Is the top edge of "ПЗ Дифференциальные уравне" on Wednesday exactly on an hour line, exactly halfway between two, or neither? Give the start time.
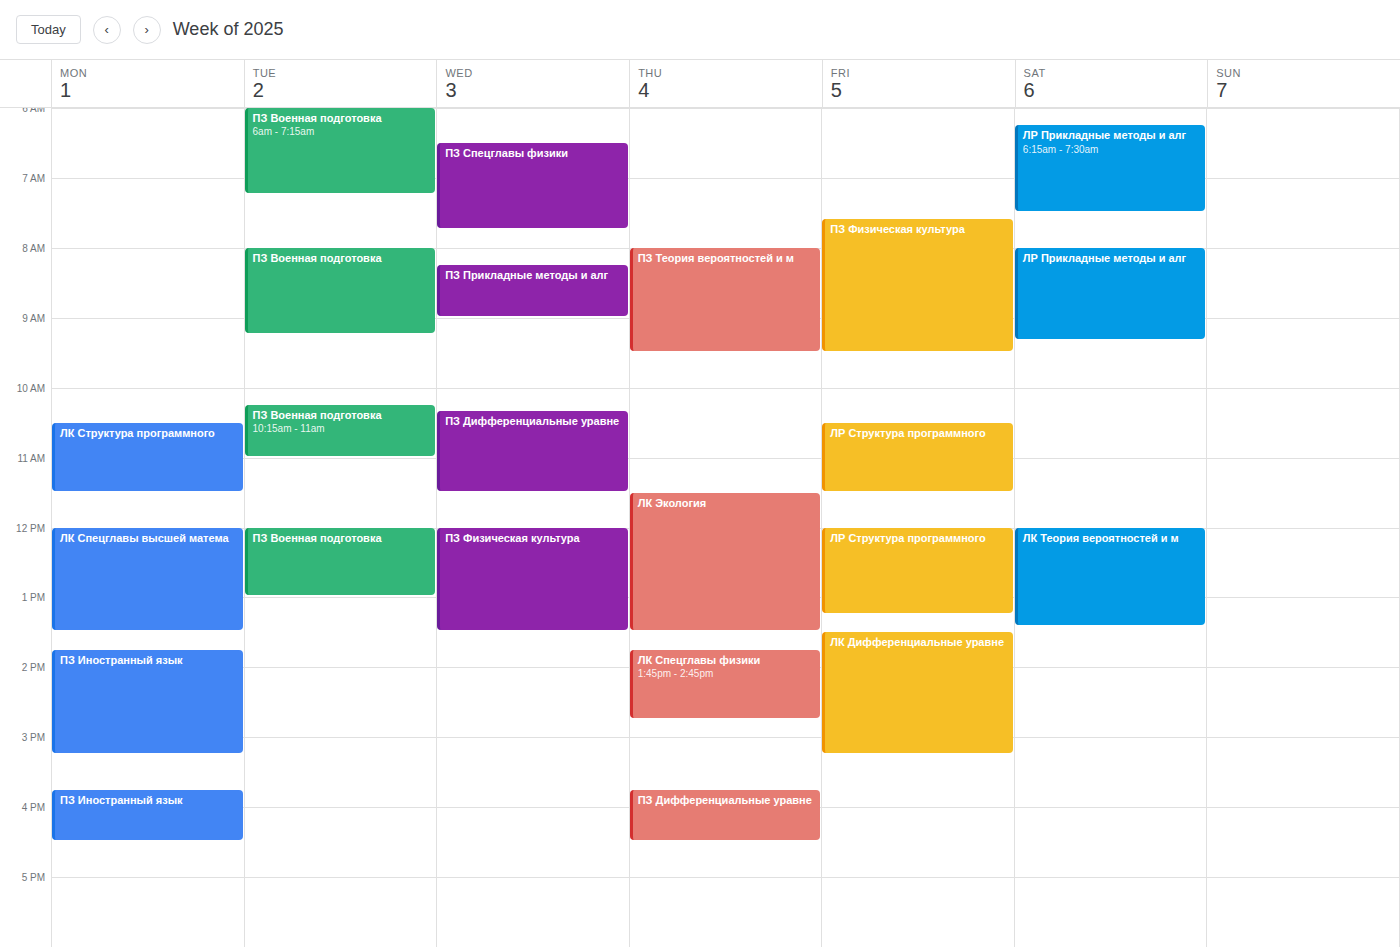
10:20 AM -- neither: 20 minutes below the 10 AM line and 40 minutes above the 11 AM line.